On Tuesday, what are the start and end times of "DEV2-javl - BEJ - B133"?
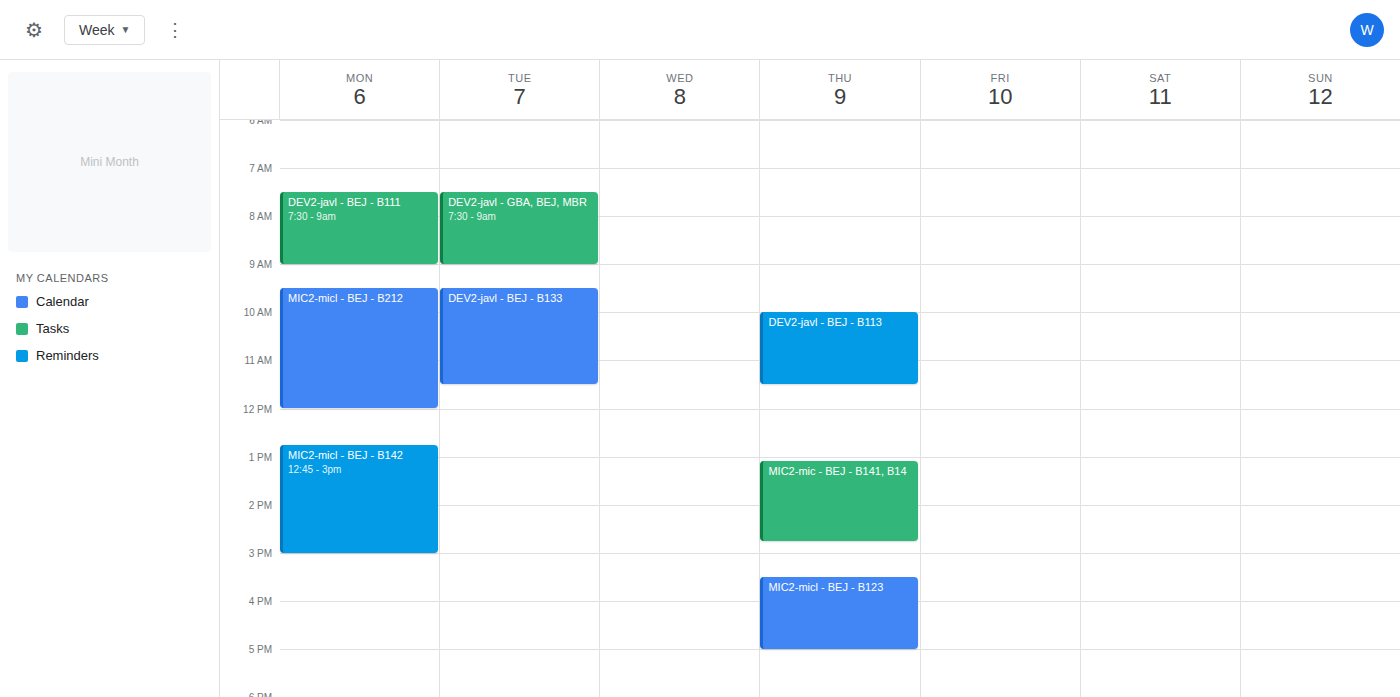
9:30 AM to 11:30 AM